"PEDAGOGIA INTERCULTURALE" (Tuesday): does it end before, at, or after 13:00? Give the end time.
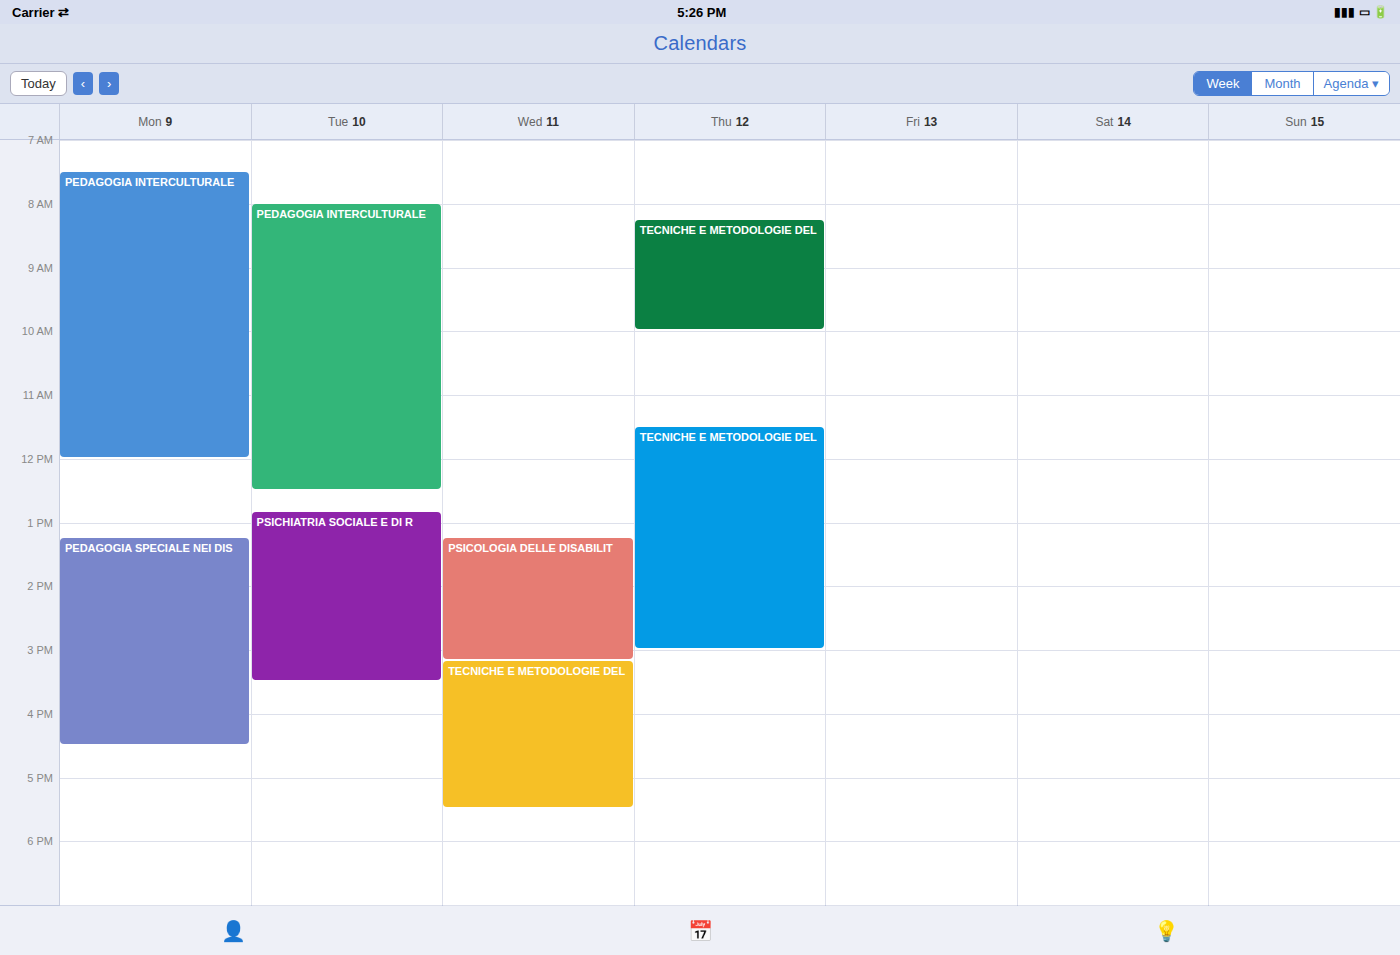
12:30 -- before 13:00, 30 minutes above the 13:00 line.